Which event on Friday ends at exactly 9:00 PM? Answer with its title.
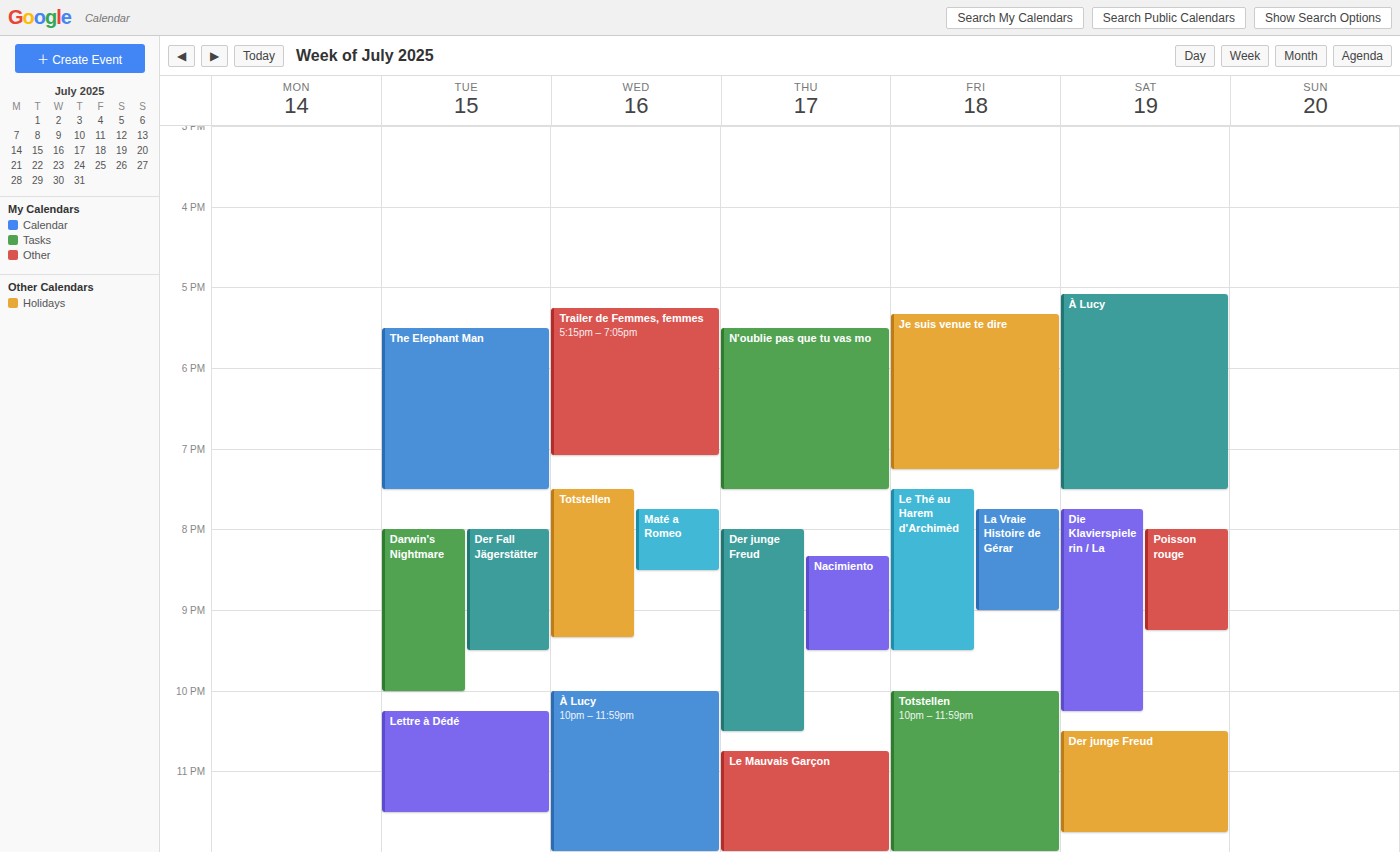
"La Vraie Histoire de Gérar"